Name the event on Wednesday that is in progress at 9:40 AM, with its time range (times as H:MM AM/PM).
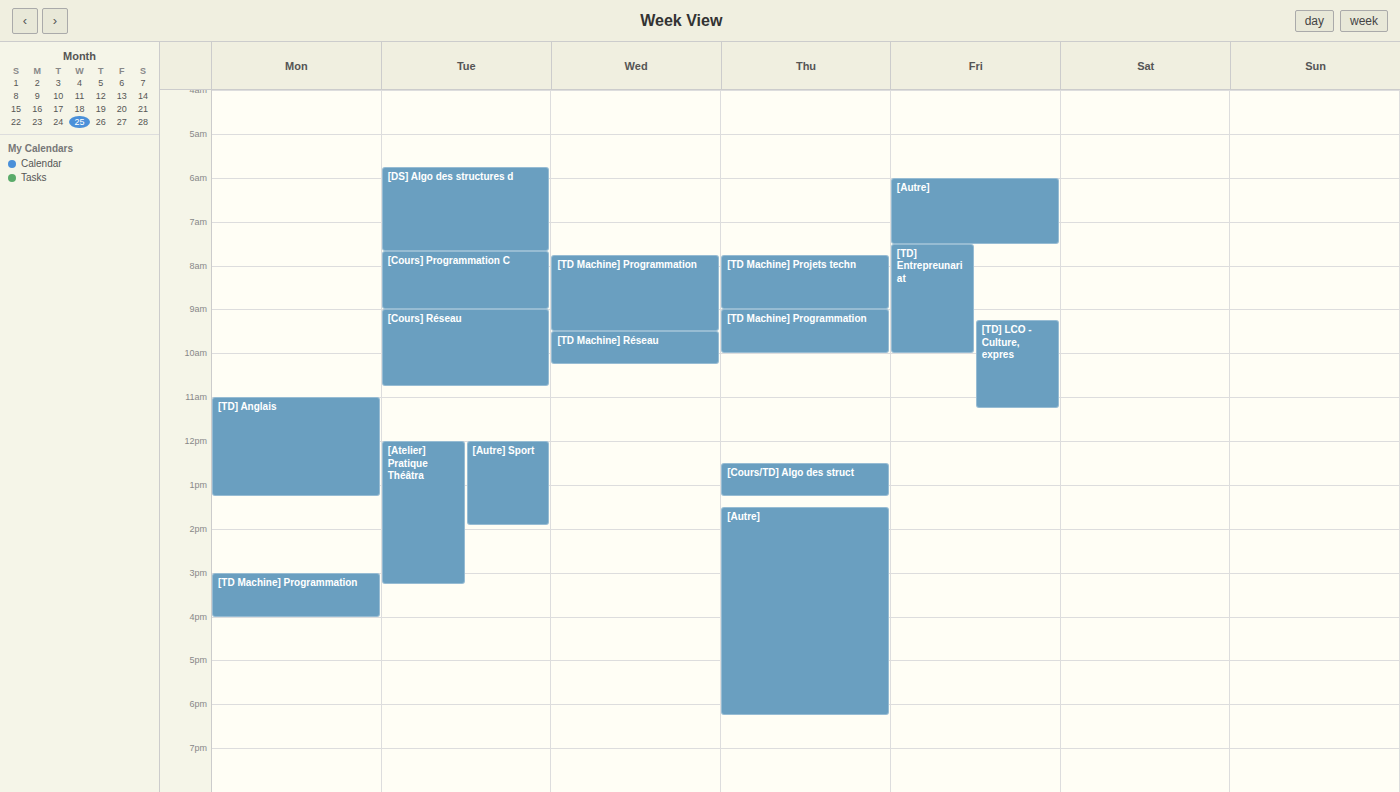
"[TD Machine] Réseau", 9:30 AM to 10:15 AM